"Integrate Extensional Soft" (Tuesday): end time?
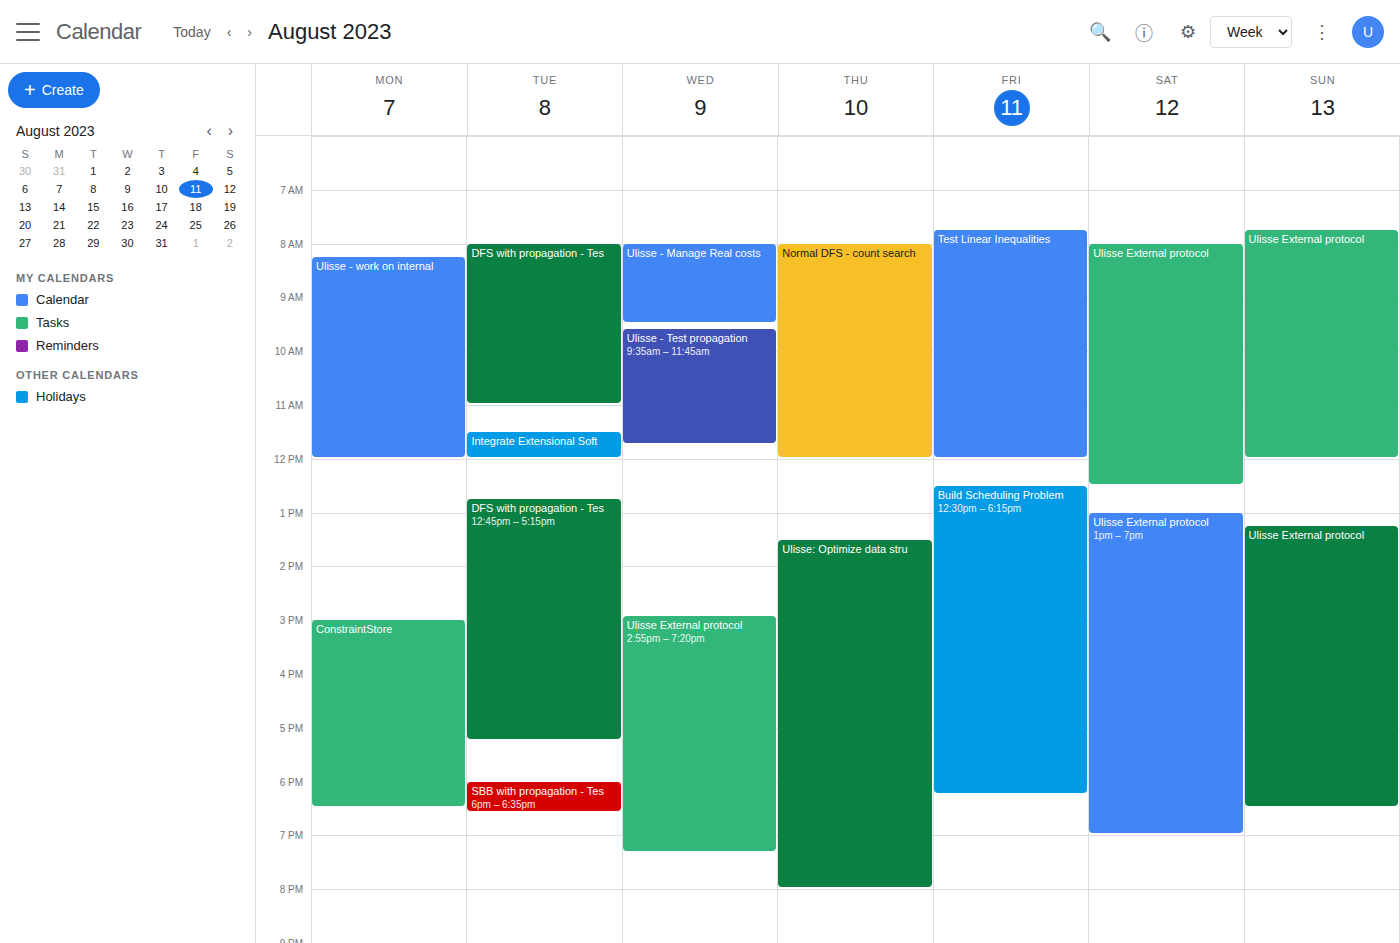
12:00 PM